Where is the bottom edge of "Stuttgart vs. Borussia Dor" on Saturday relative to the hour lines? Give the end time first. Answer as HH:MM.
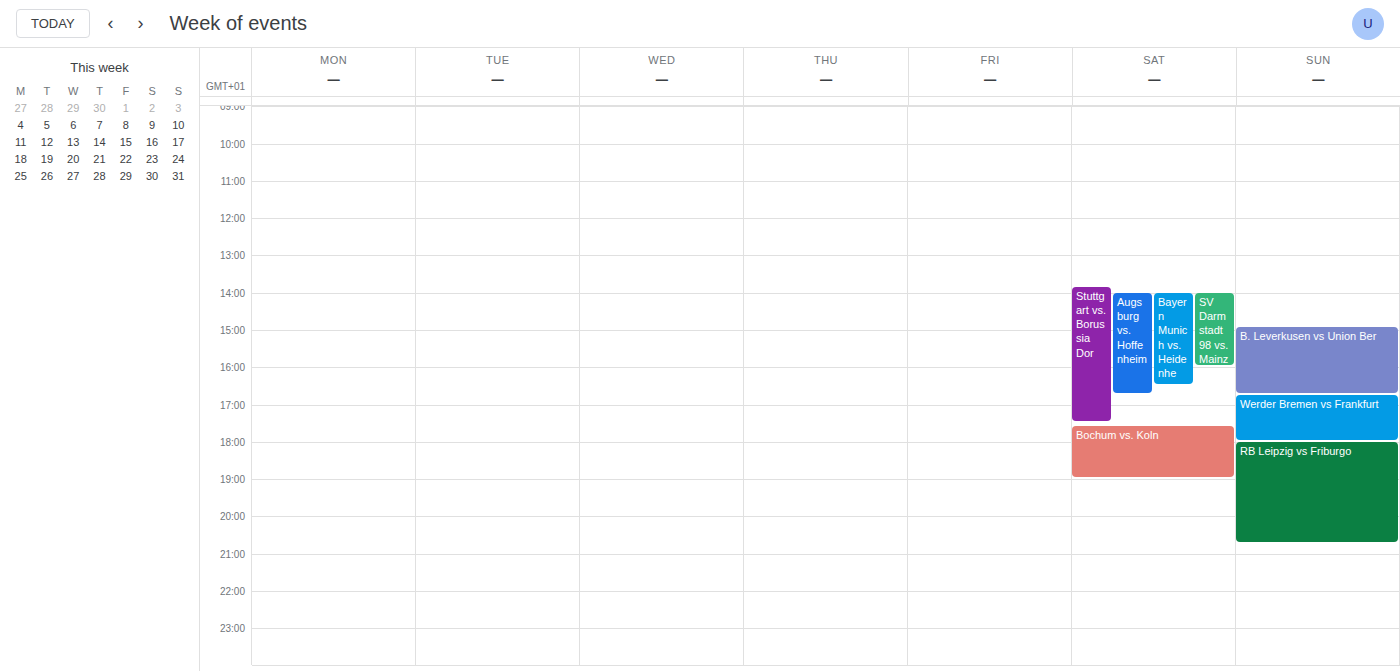
17:30 -- halfway between the 17:00 and 18:00 lines.